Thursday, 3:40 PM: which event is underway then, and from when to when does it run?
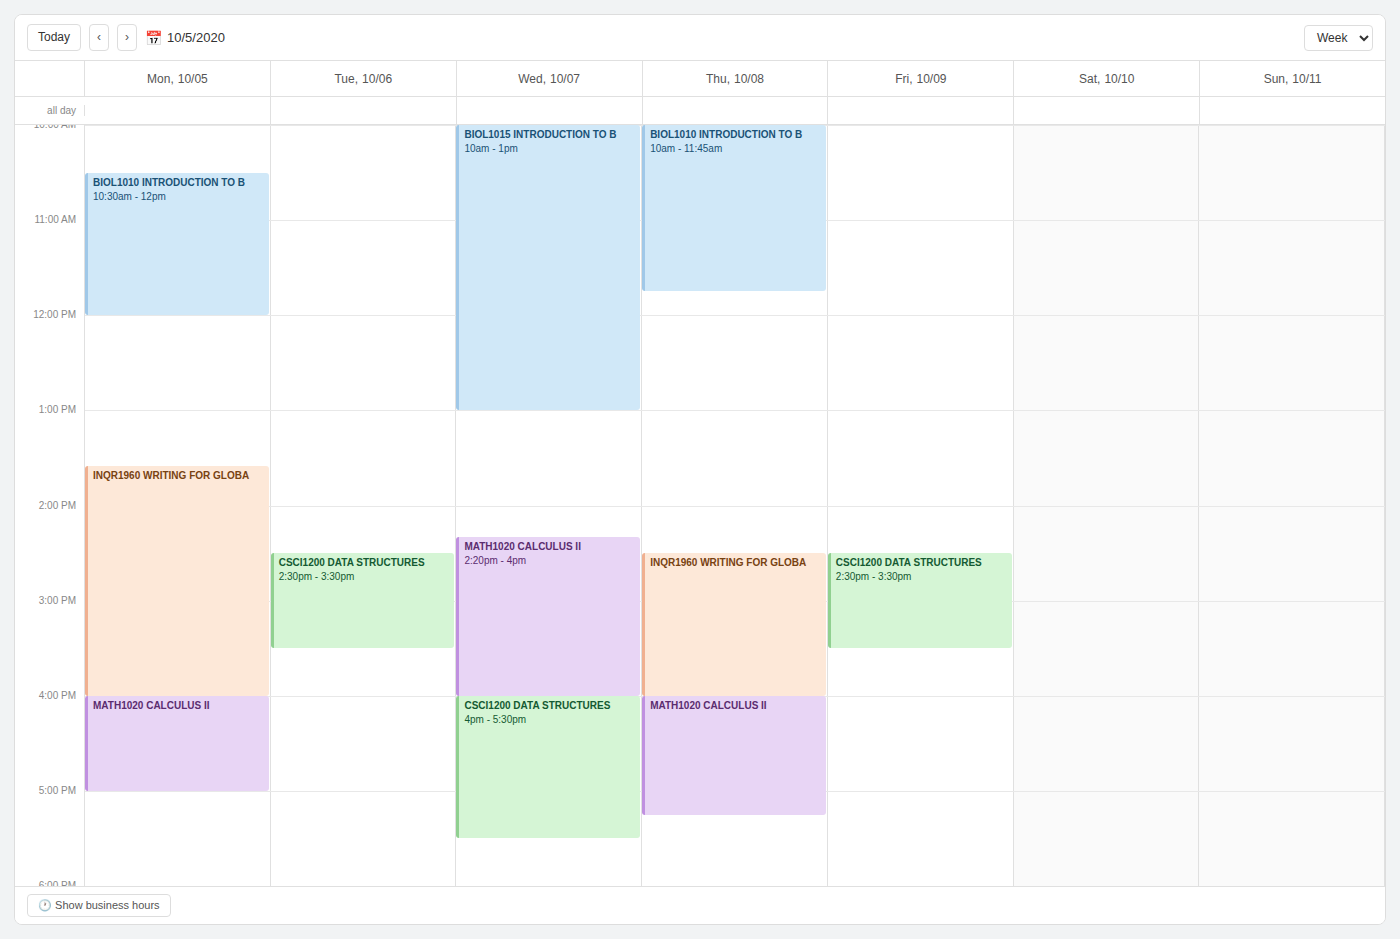
"INQR1960 WRITING FOR GLOBA", 2:30 PM to 4:00 PM